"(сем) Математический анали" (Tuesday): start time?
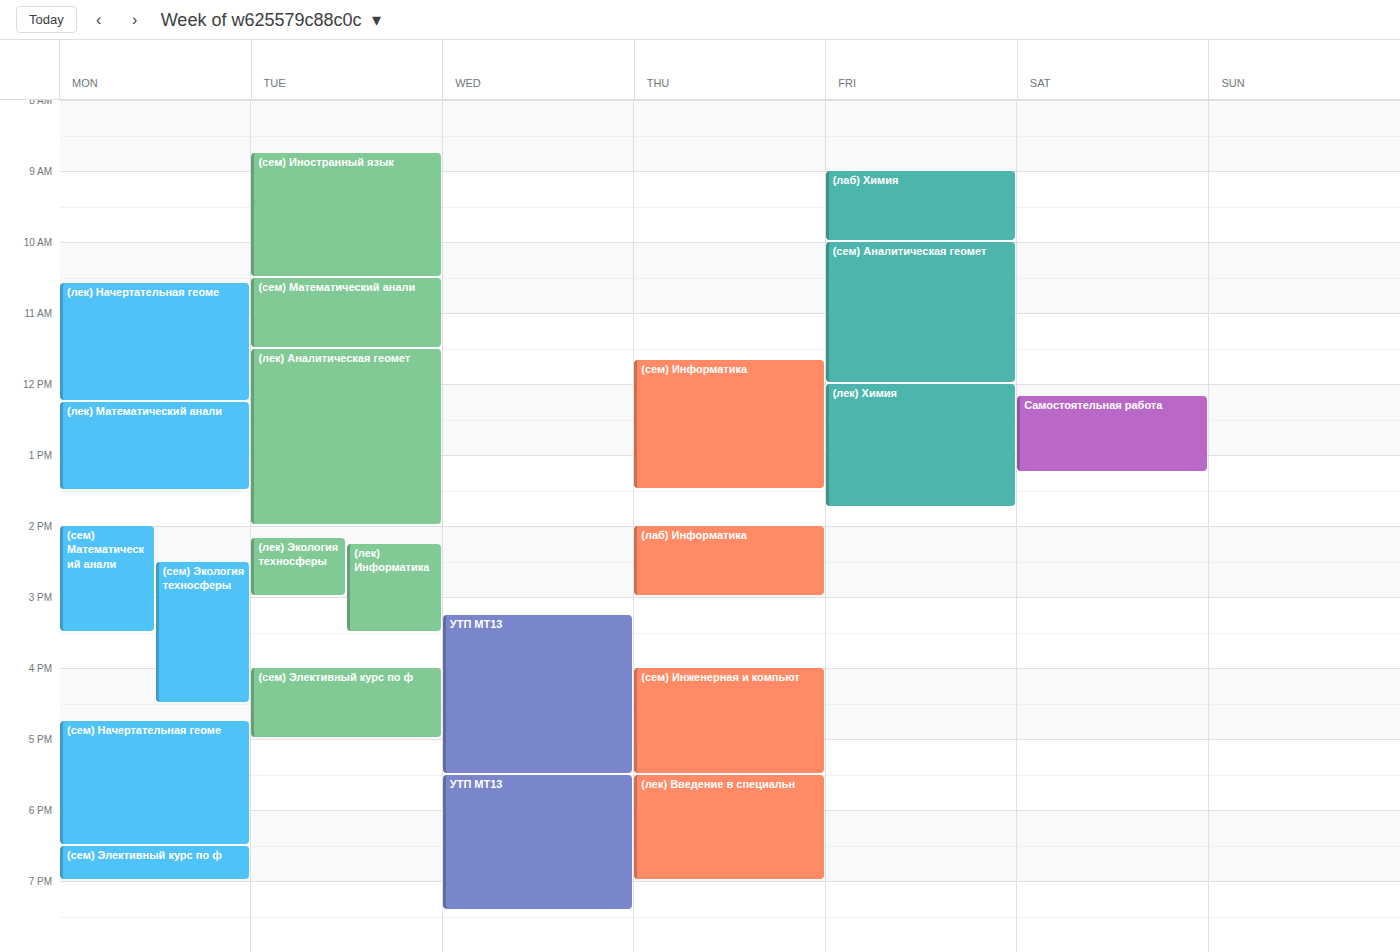
10:30 AM